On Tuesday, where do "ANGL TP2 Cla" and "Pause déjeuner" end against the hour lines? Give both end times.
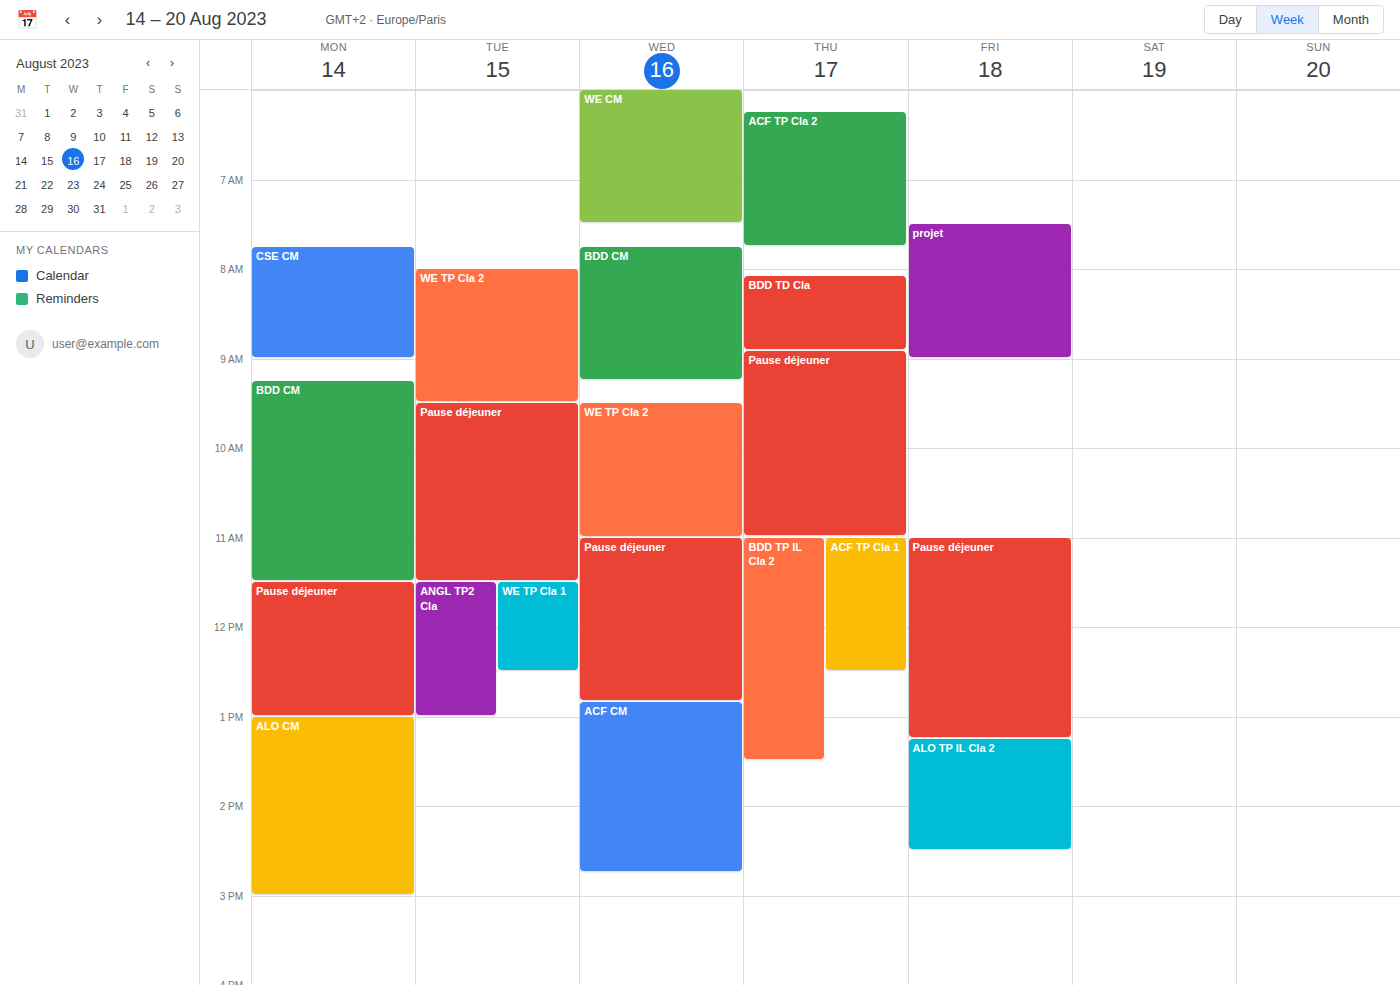
"ANGL TP2 Cla": 1:00 PM, exactly on the 1 PM line. "Pause déjeuner": 11:30 AM, halfway between the 11 AM and 12 PM lines.